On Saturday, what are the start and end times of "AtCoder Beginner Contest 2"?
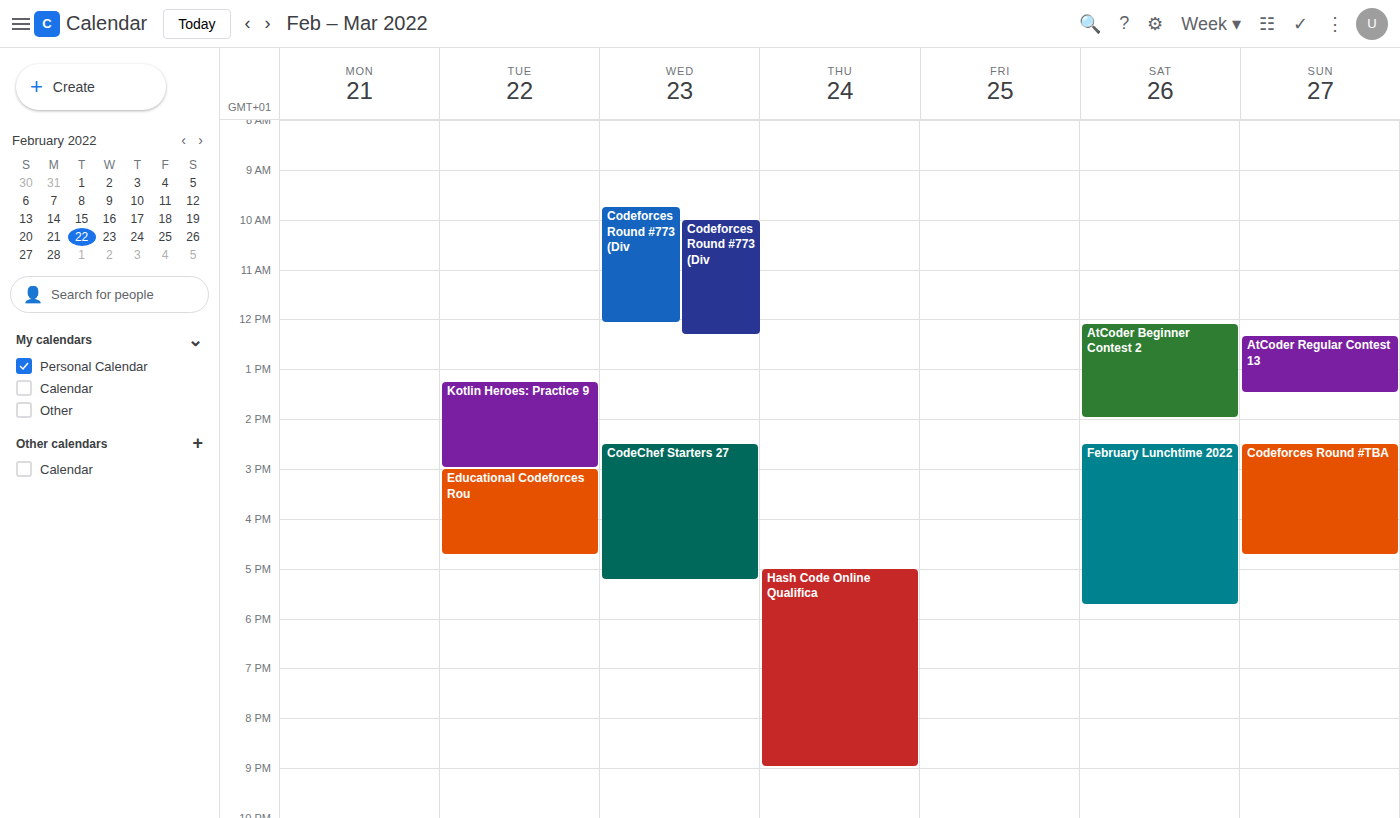
12:05 PM to 2:00 PM